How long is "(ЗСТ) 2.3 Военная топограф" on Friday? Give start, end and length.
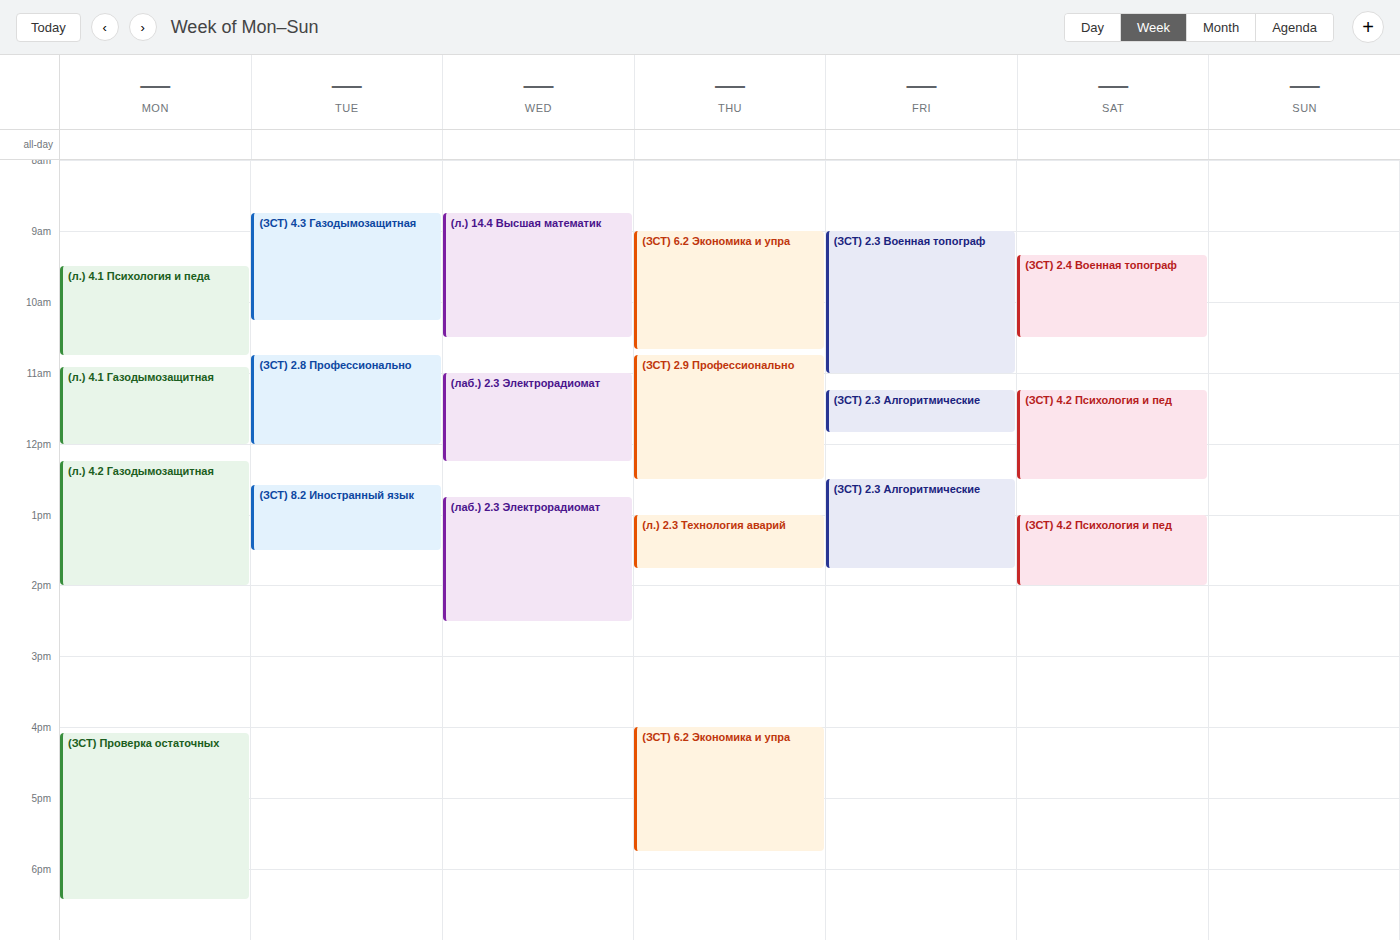
9:00 AM to 11:00 AM, 2 hours